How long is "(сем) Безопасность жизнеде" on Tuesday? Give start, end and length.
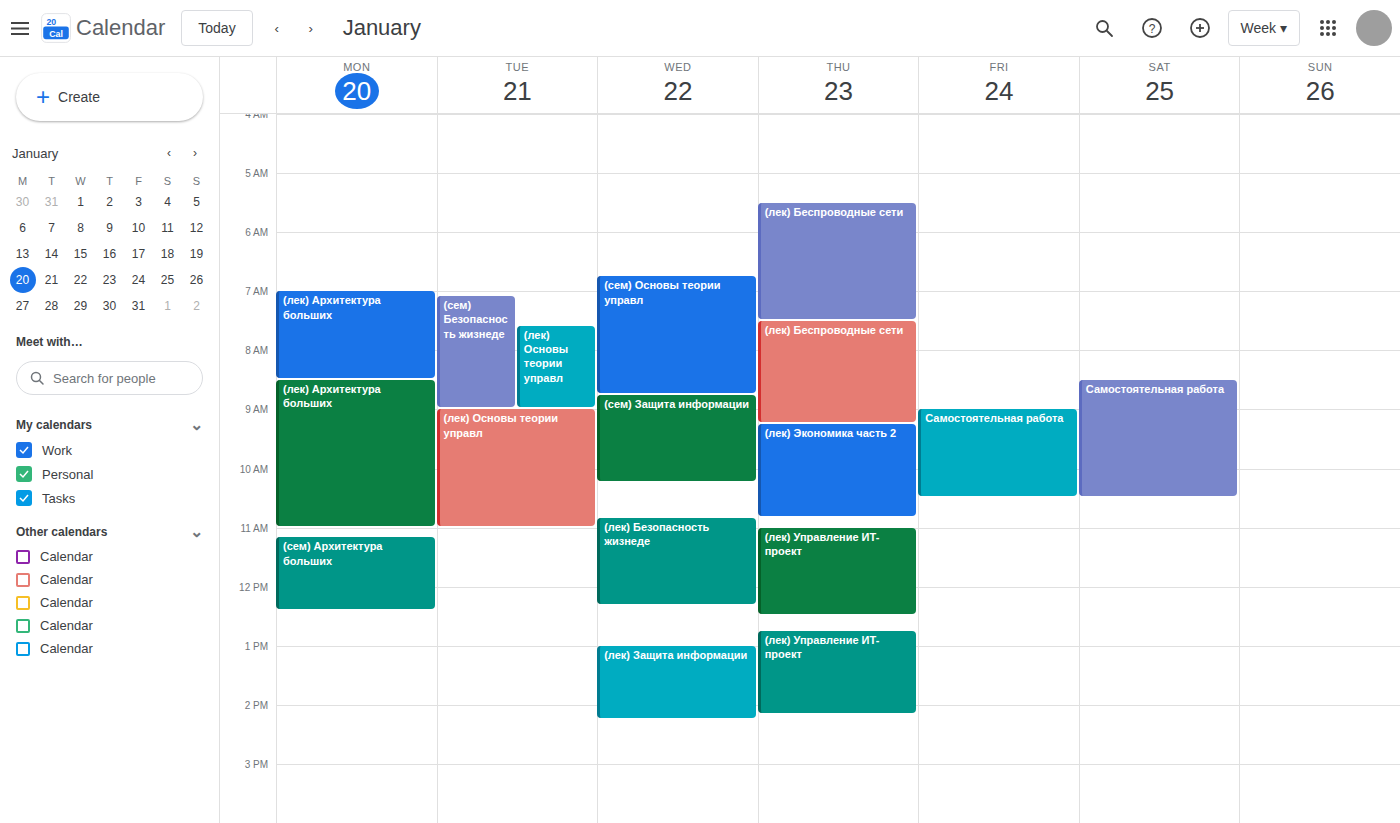
7:05 AM to 9:00 AM, 1 hour 55 minutes